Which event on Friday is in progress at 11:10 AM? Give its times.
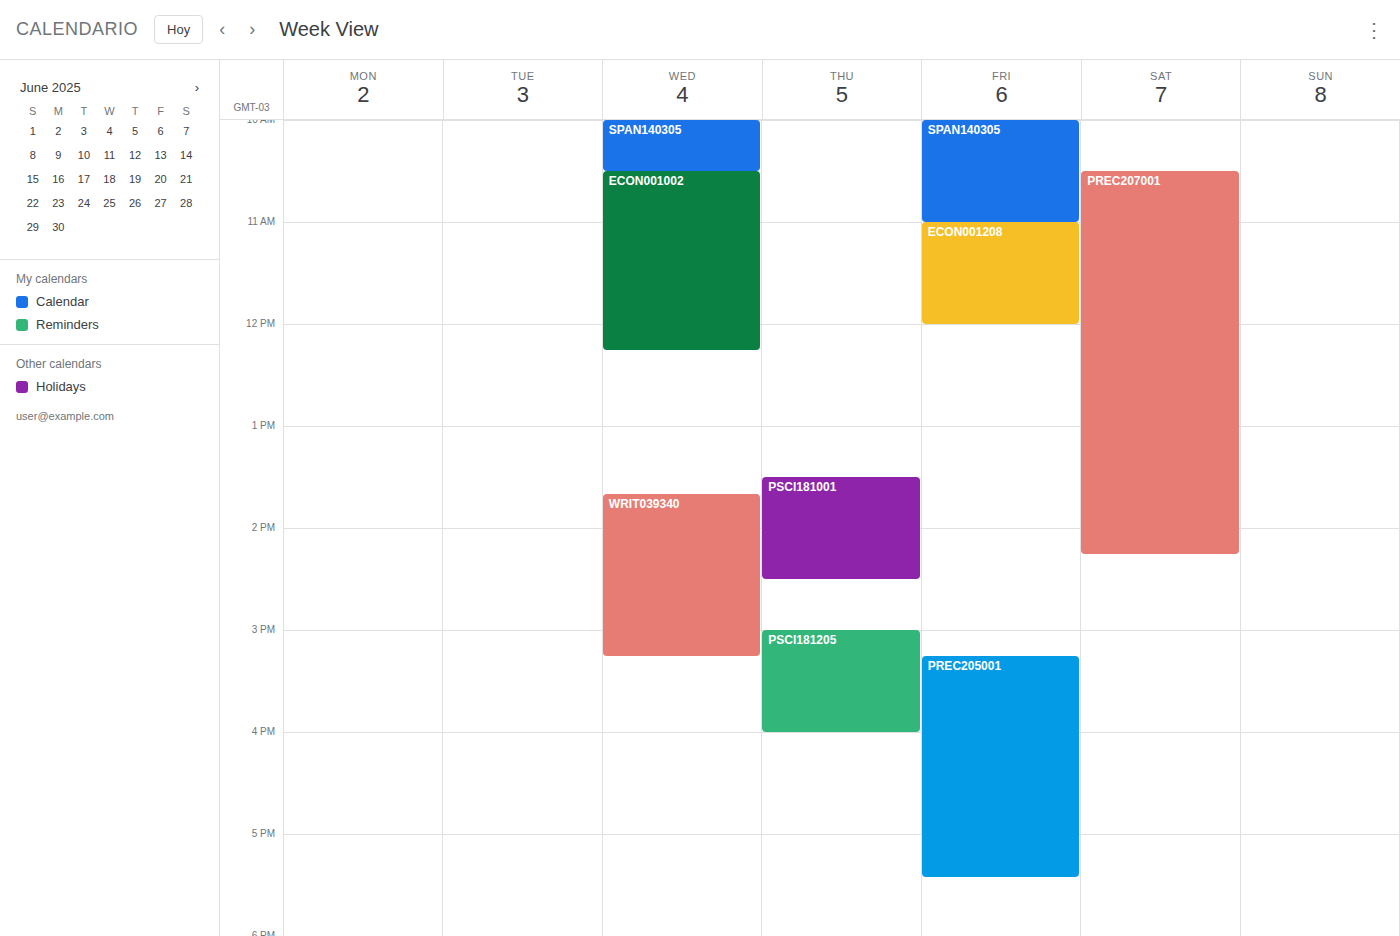
"ECON001208", 11:00 AM to 12:00 PM